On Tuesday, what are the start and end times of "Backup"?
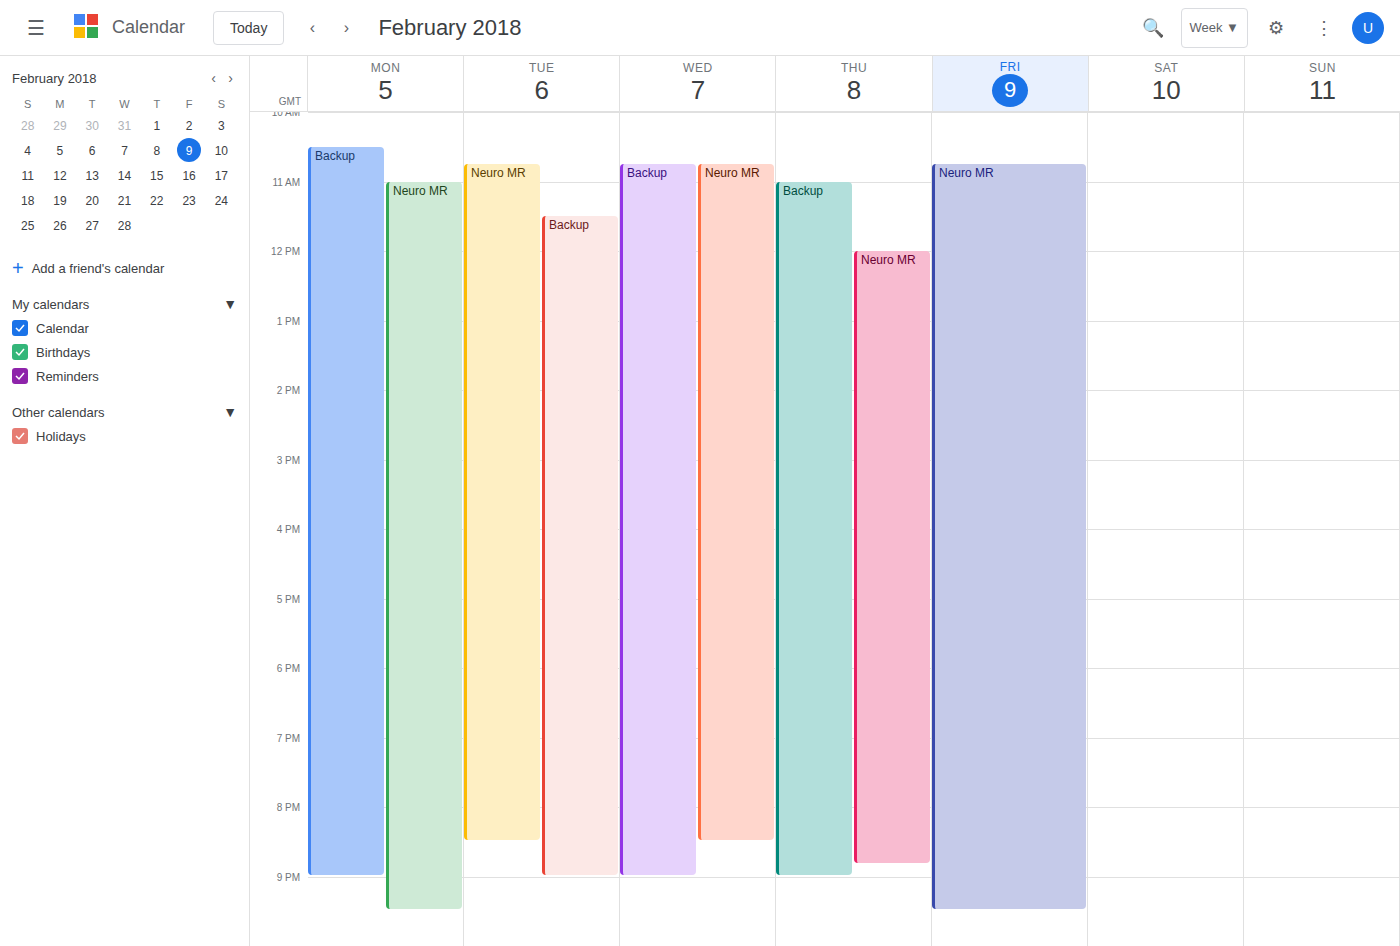
11:30 AM to 9:00 PM